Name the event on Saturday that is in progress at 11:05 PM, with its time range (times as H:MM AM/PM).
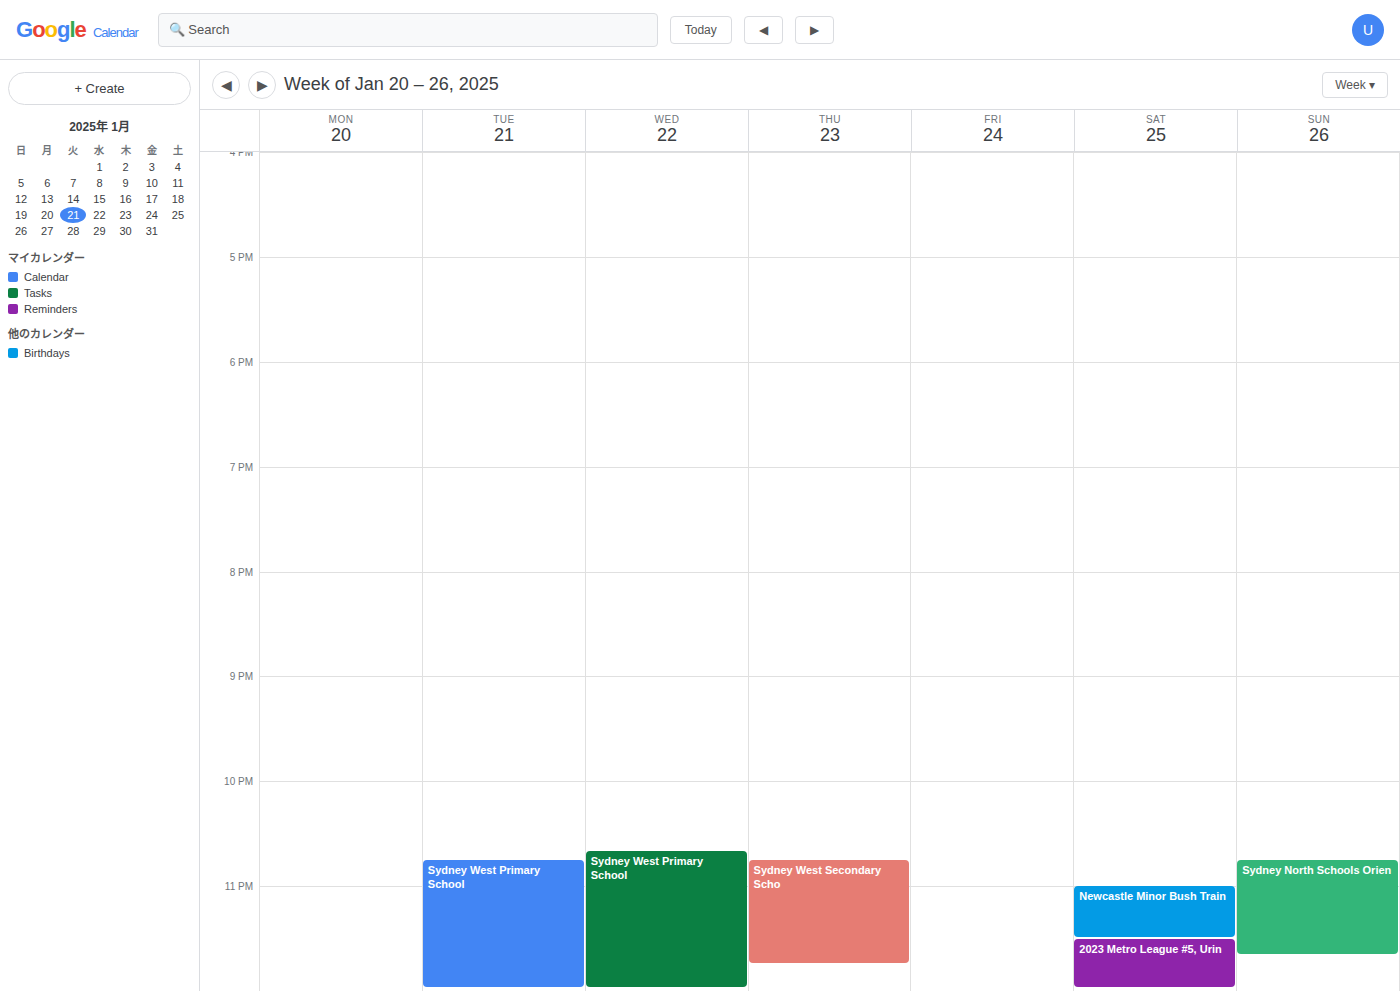
"Newcastle Minor Bush Train", 11:00 PM to 11:30 PM